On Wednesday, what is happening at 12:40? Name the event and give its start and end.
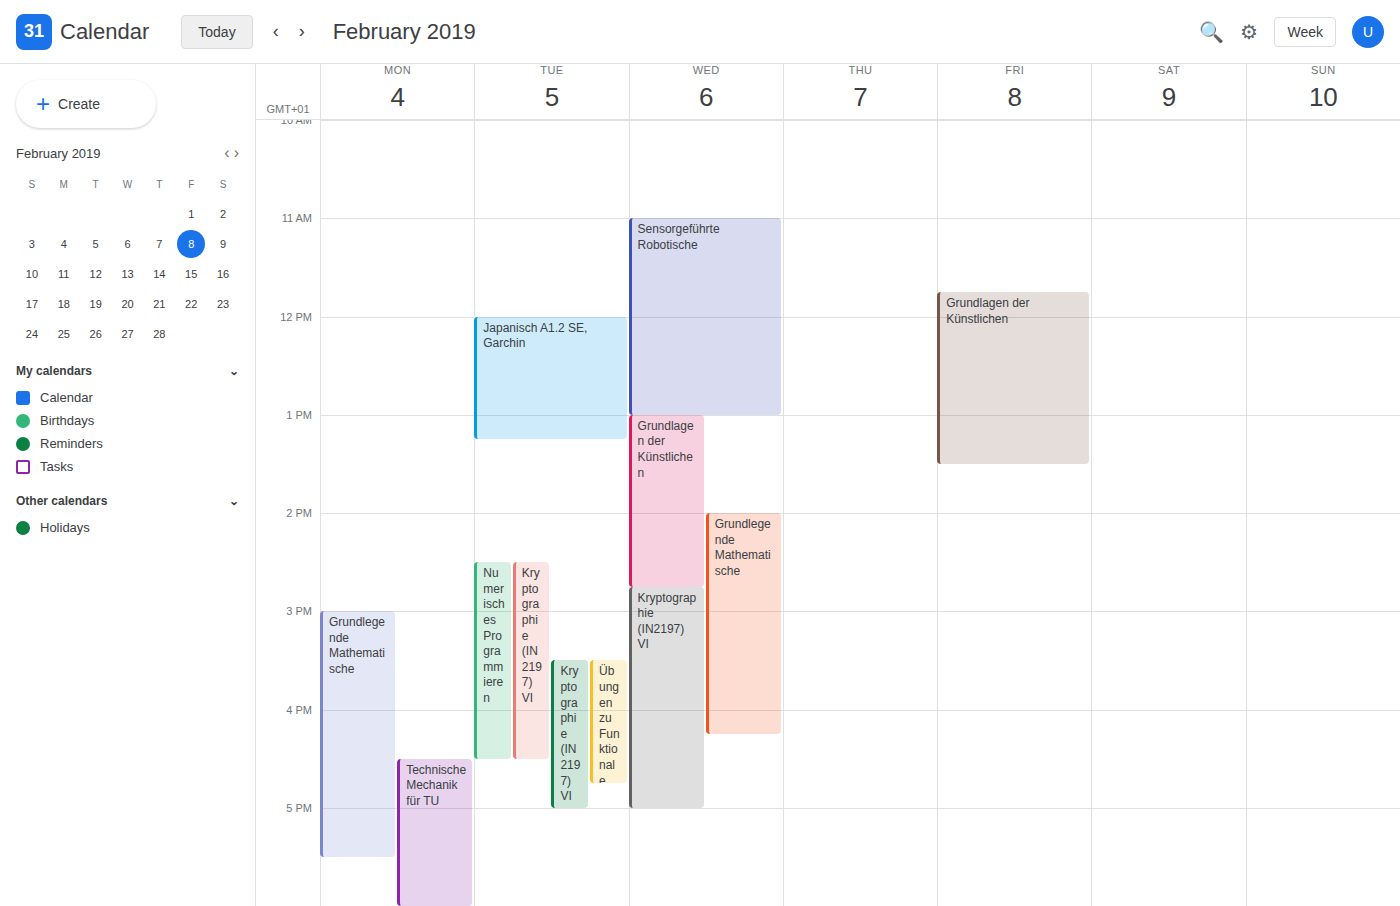
"Sensorgeführte Robotische", 11:00 to 13:00